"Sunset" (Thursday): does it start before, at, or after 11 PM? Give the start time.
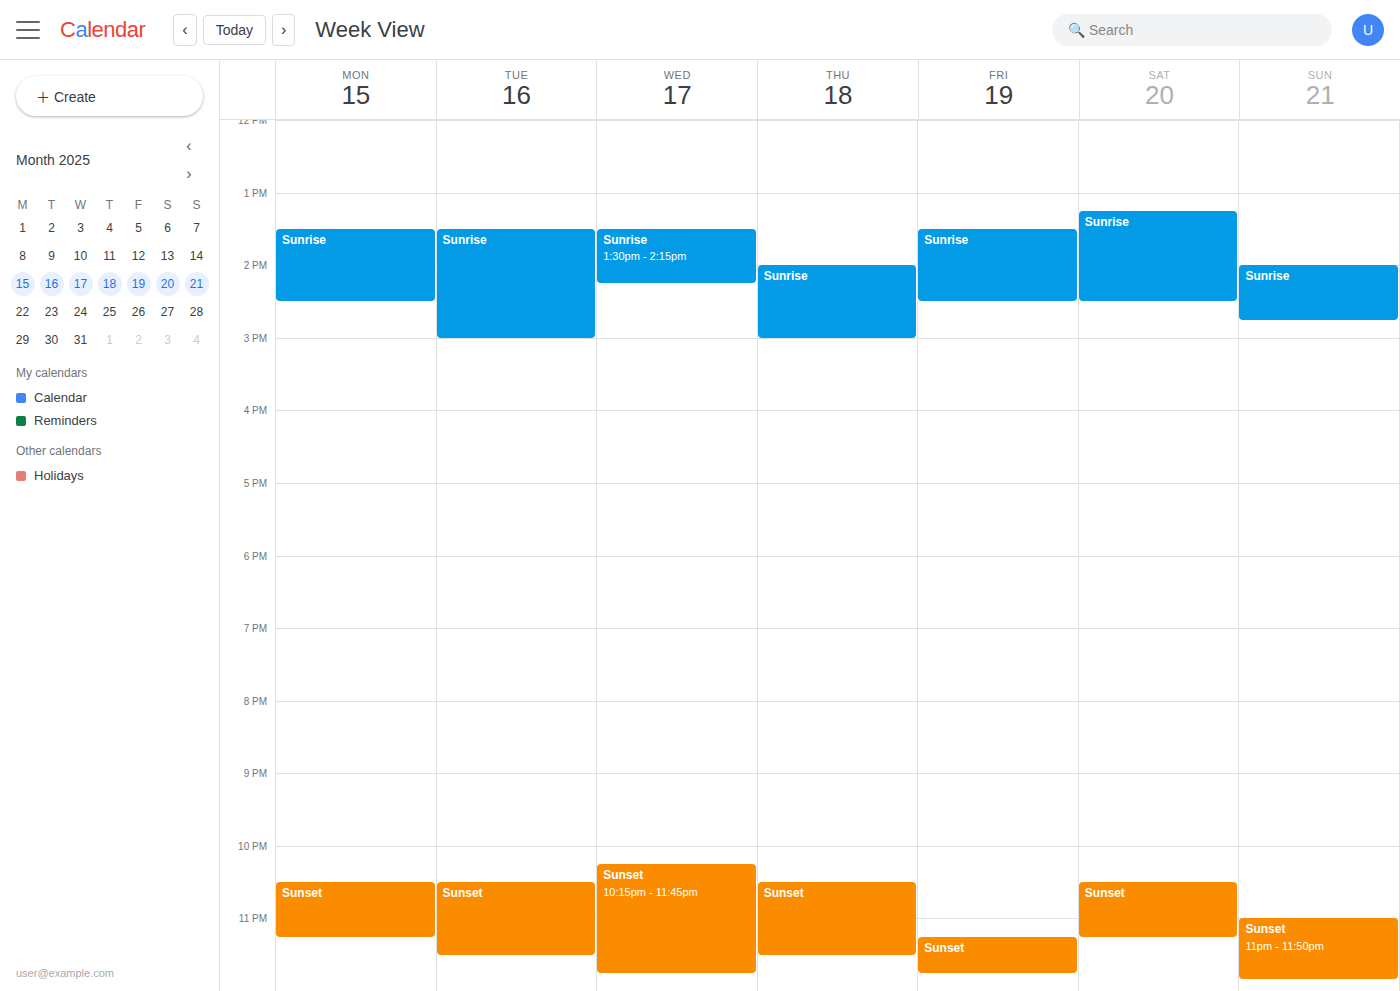
10:30 PM -- before 11 PM, 30 minutes above the 11 PM line.